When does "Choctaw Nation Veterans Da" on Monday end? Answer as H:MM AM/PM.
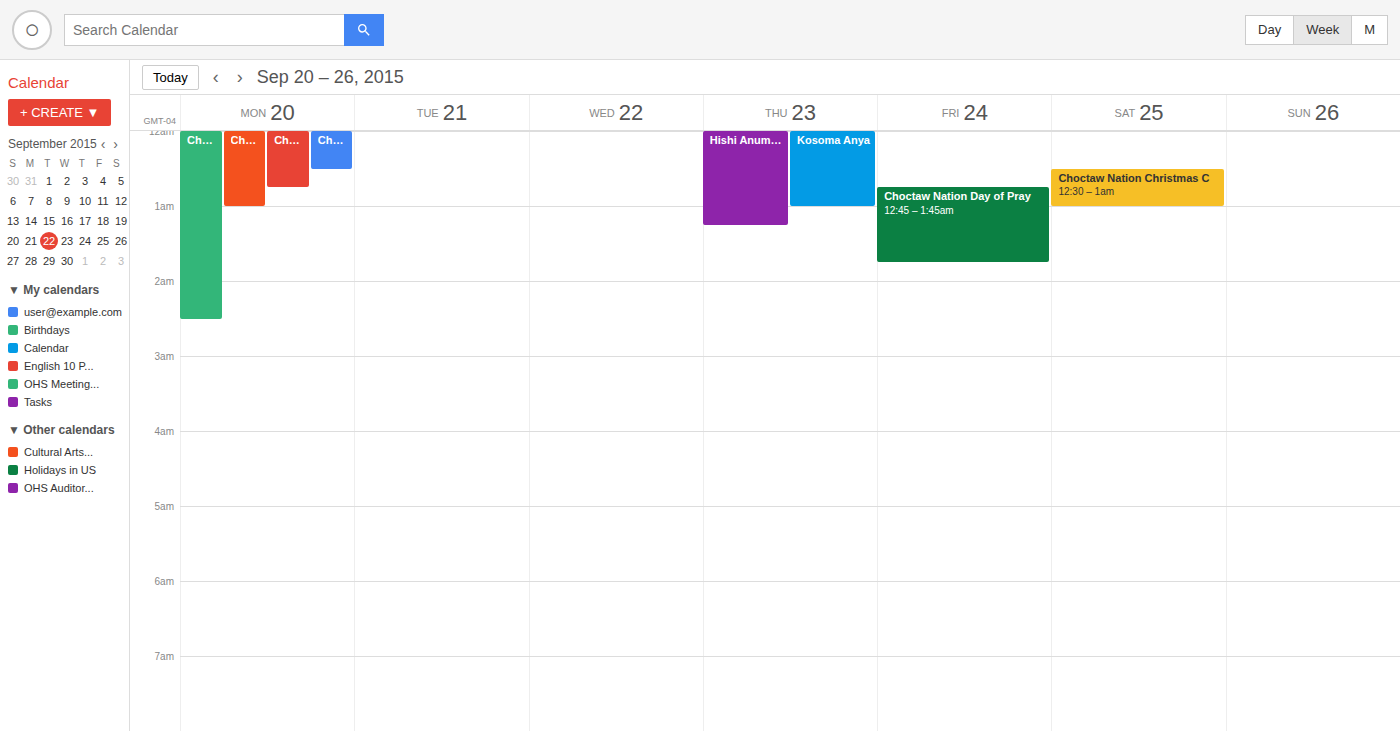
1:00 AM